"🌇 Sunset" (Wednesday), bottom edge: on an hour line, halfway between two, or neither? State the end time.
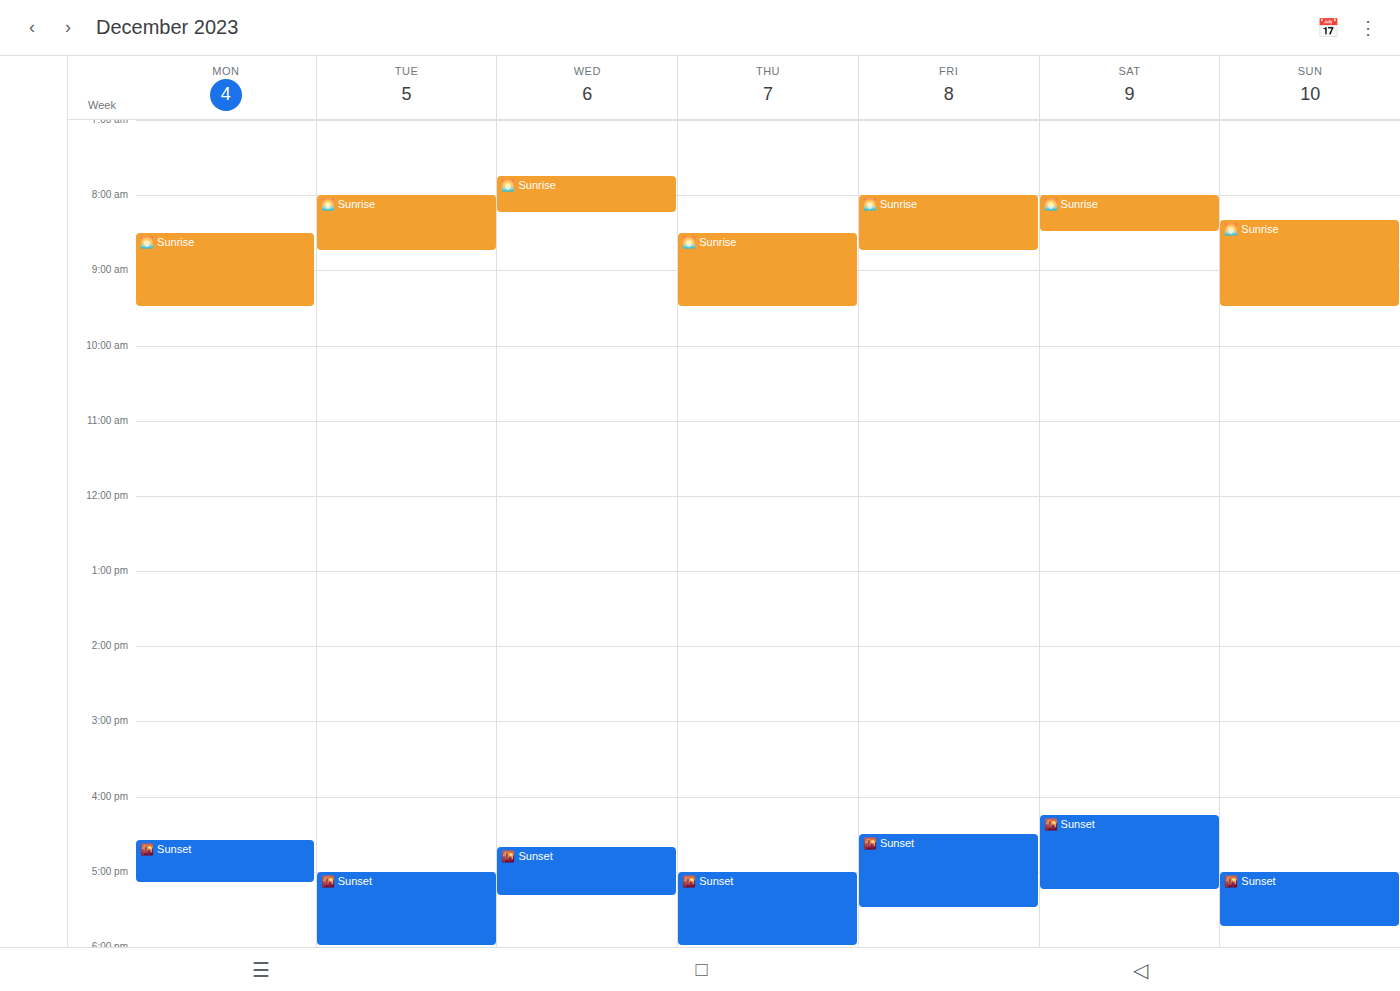
5:20 PM -- neither: 20 minutes below the 5 PM line and 40 minutes above the 6 PM line.